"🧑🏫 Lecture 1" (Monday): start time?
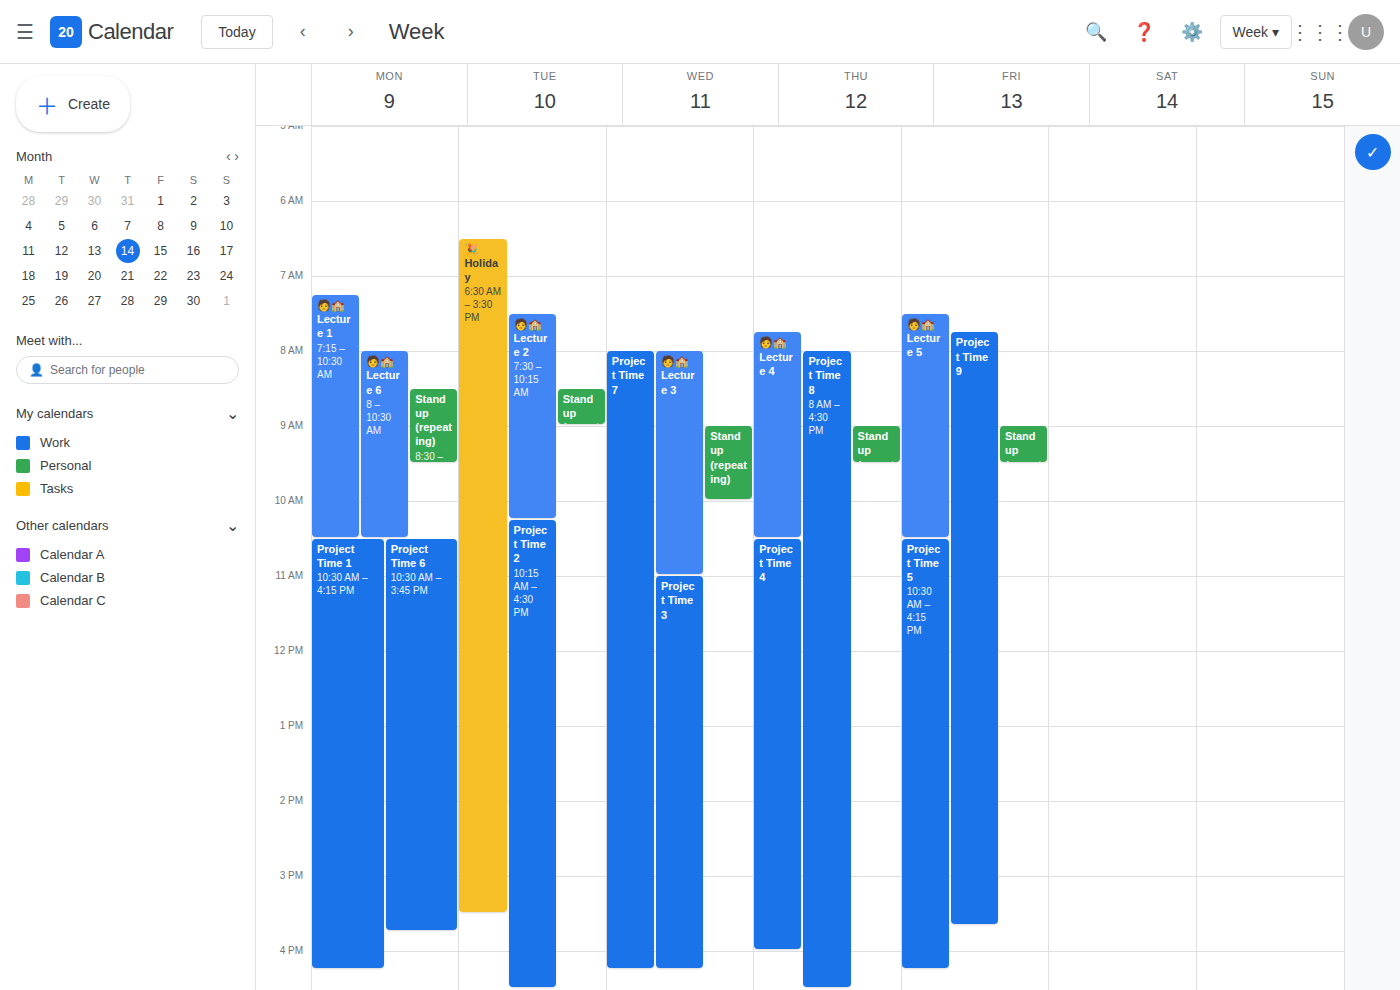
7:15 AM